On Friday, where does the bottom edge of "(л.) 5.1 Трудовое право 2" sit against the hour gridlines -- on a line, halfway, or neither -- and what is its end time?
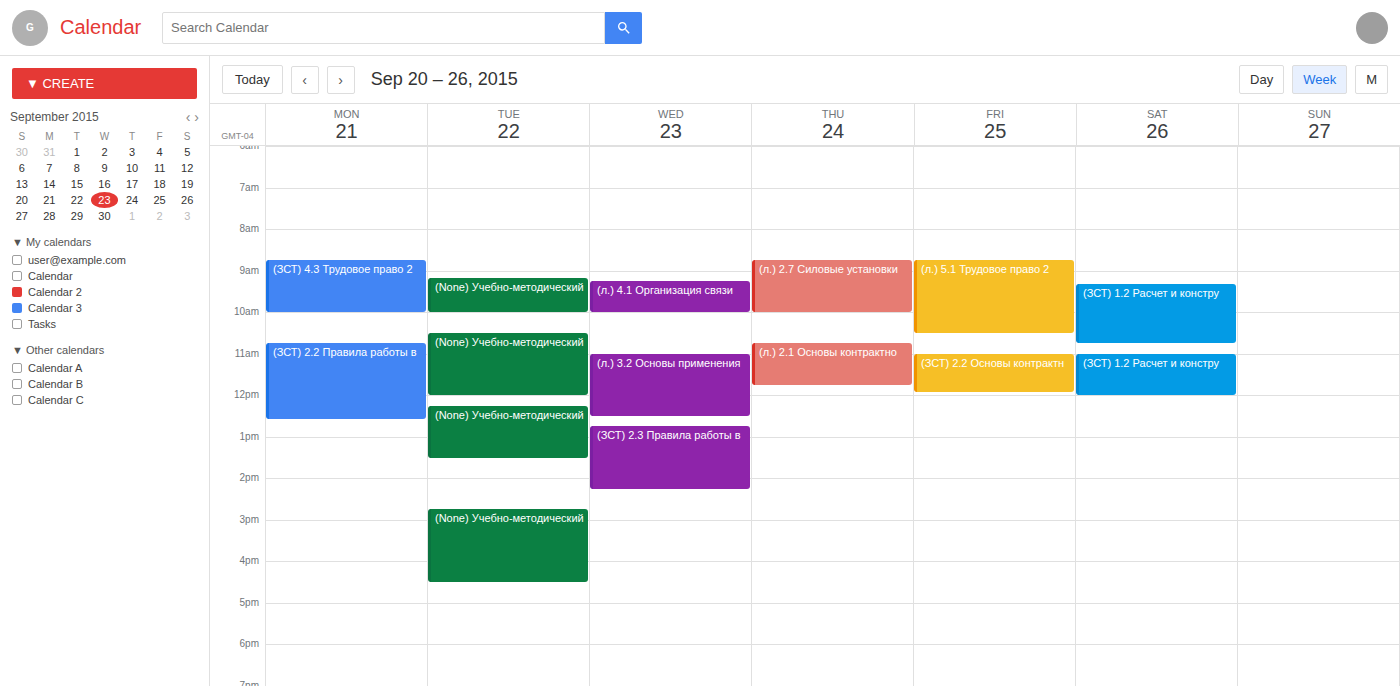
10:30 AM -- halfway between the 10 AM and 11 AM lines.